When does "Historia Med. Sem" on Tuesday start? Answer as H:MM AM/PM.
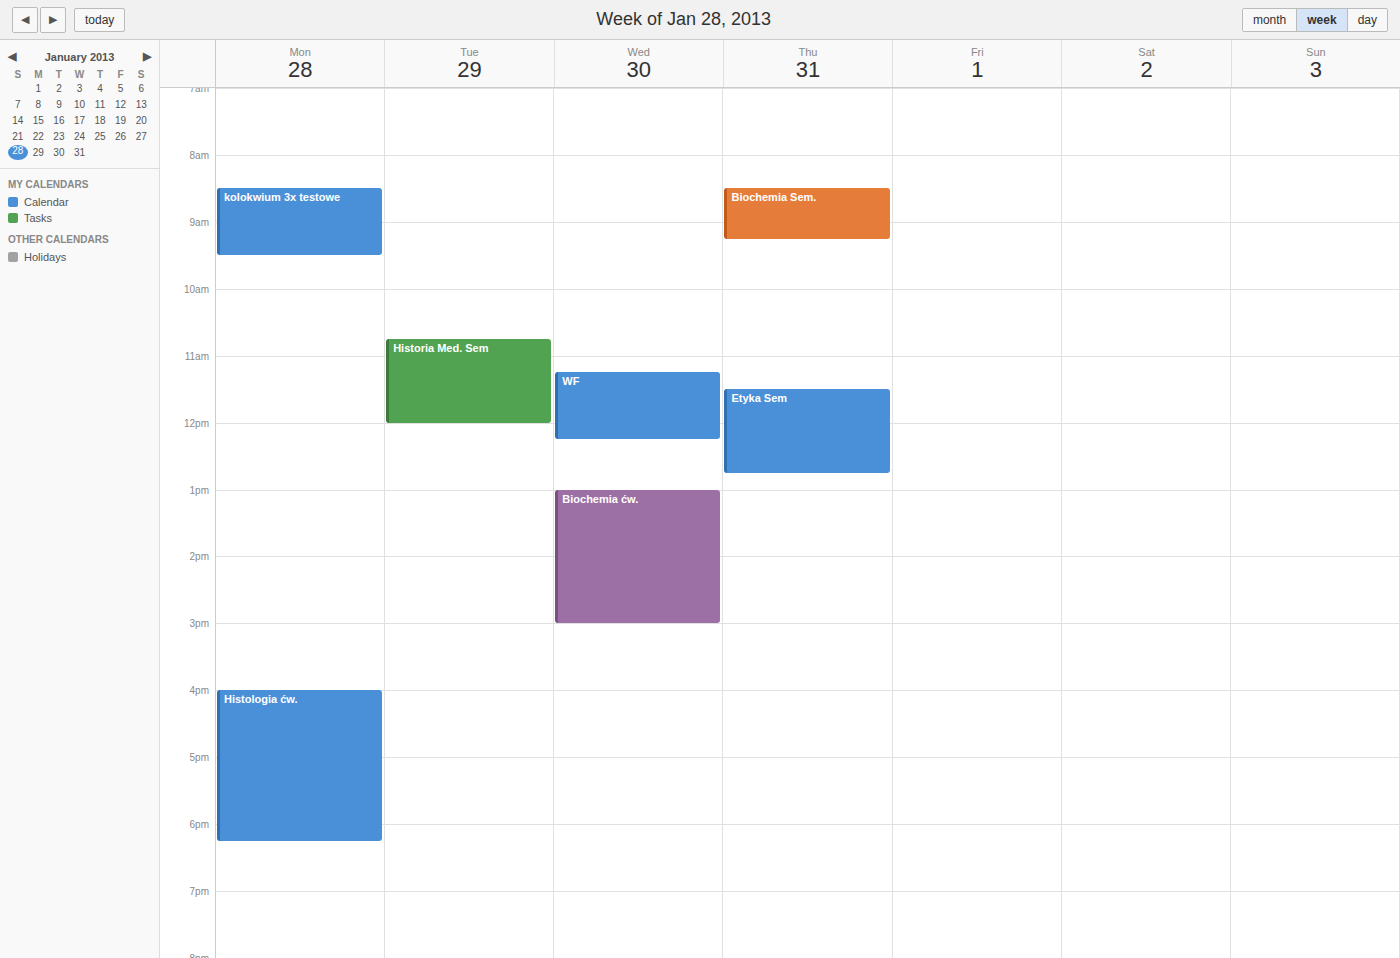
10:45 AM